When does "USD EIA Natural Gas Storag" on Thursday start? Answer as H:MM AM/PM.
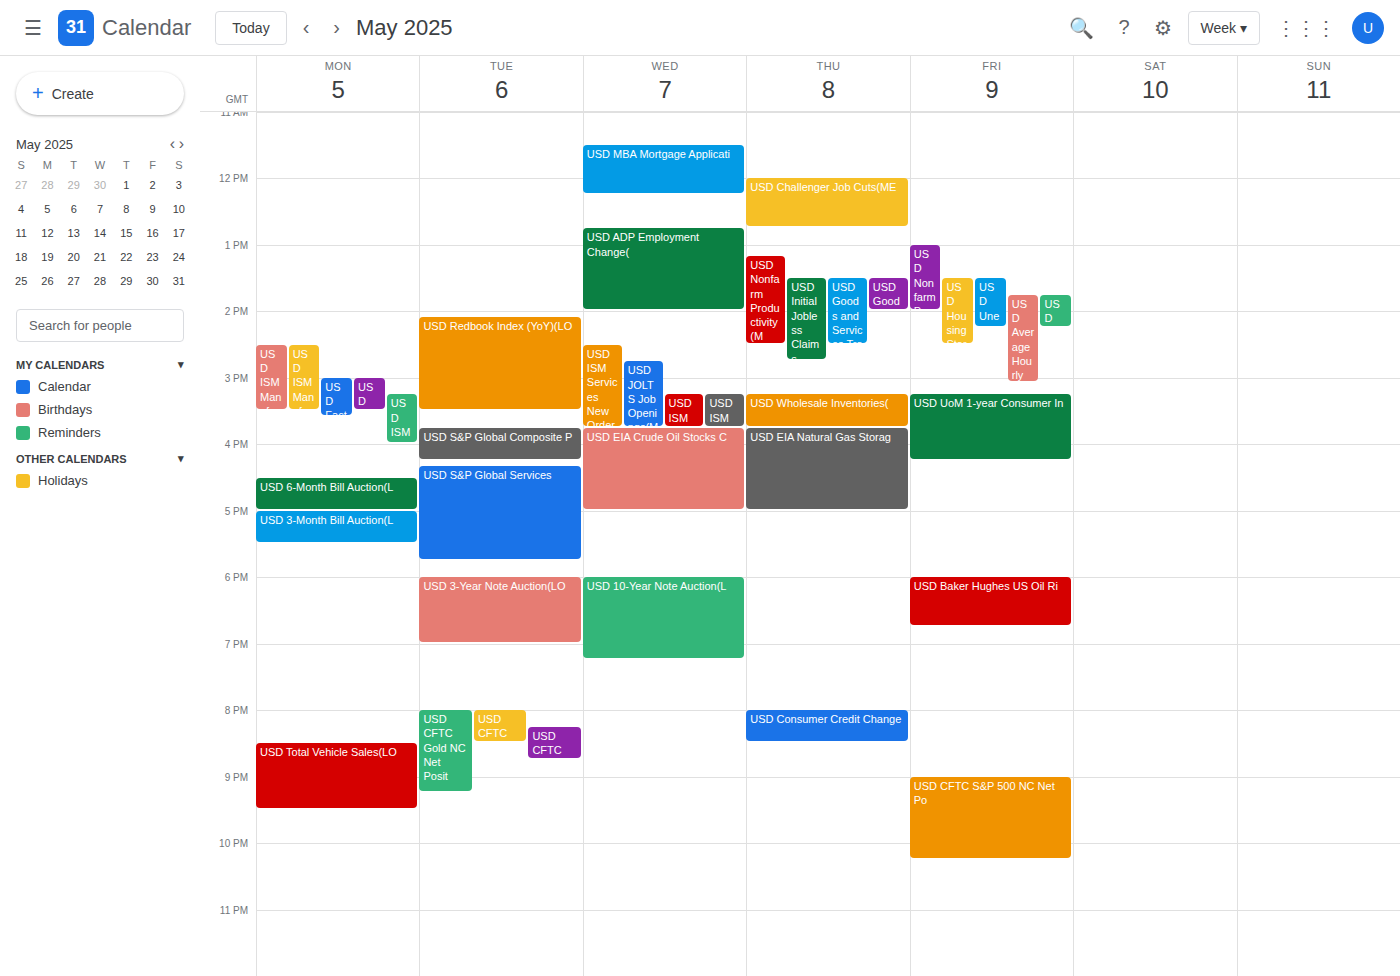
3:45 PM